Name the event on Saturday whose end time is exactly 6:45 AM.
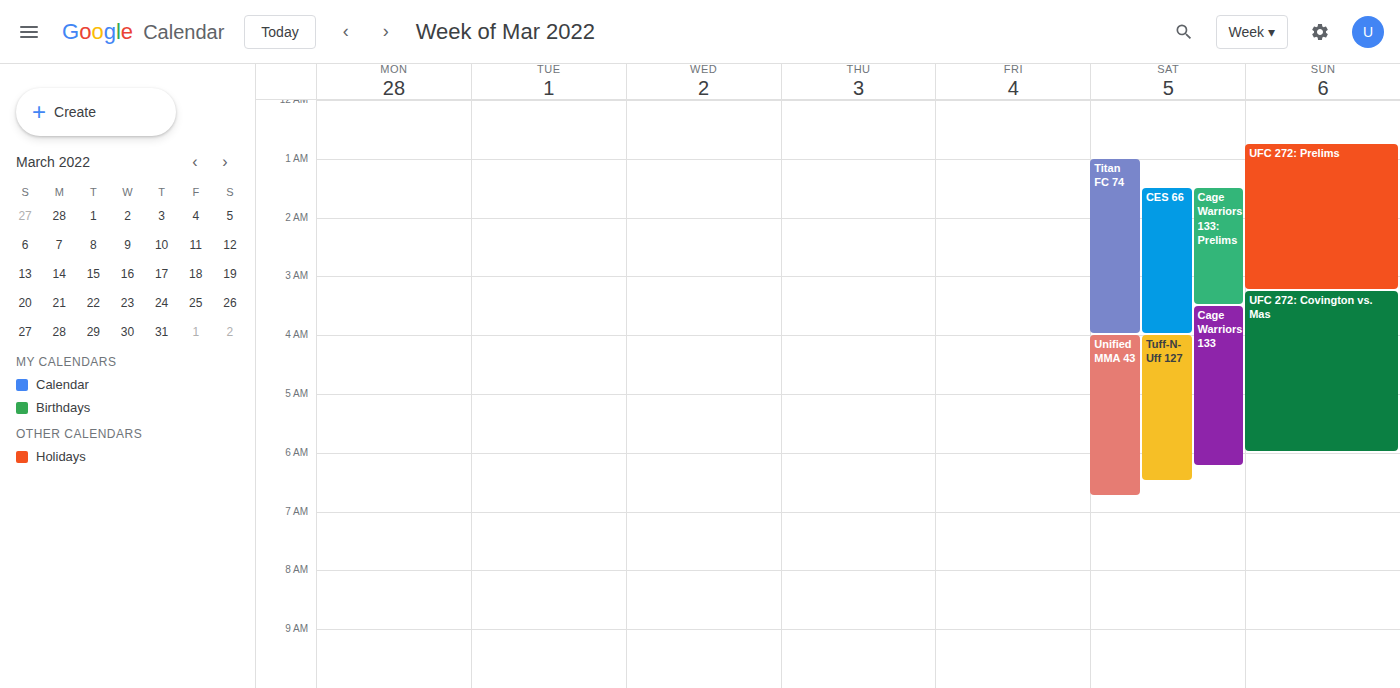
"Unified MMA 43"